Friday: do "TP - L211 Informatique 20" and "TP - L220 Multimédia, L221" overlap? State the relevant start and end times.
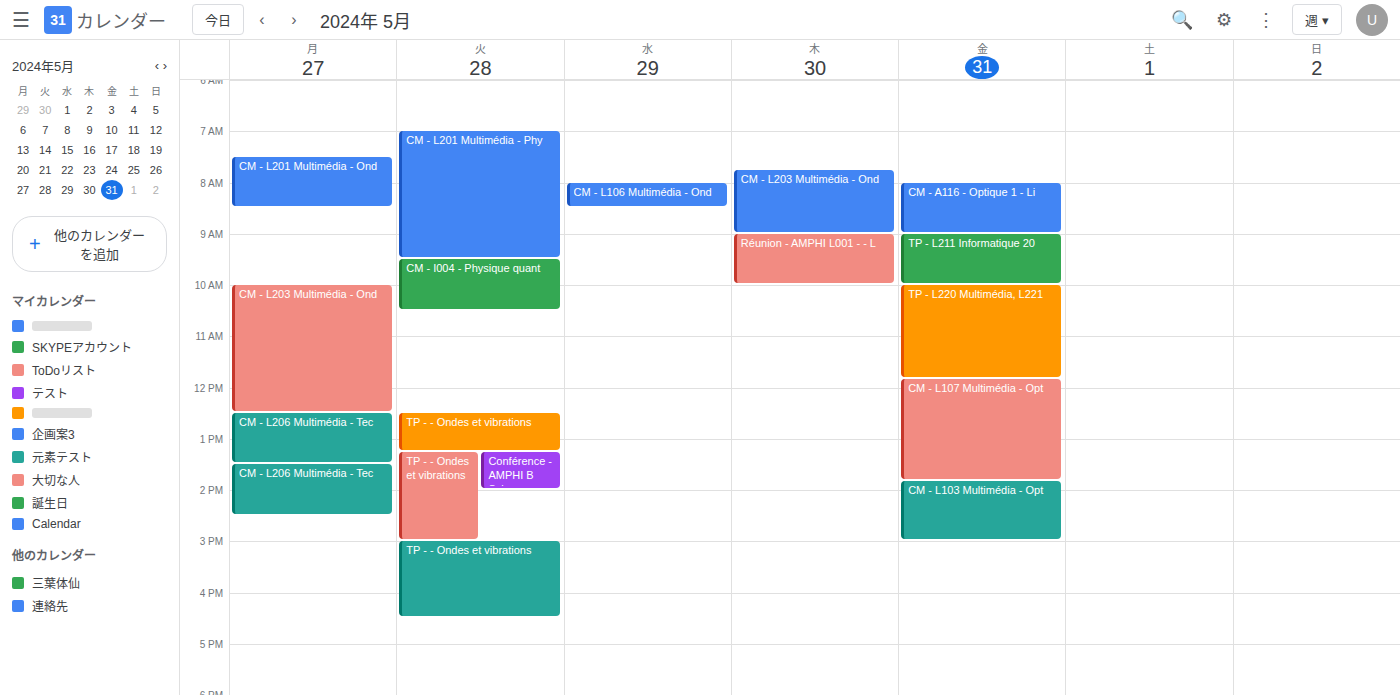
"TP - L211 Informatique 20" ends at 10:00 AM, exactly when "TP - L220 Multimédia, L221" starts -- they touch but do not overlap.